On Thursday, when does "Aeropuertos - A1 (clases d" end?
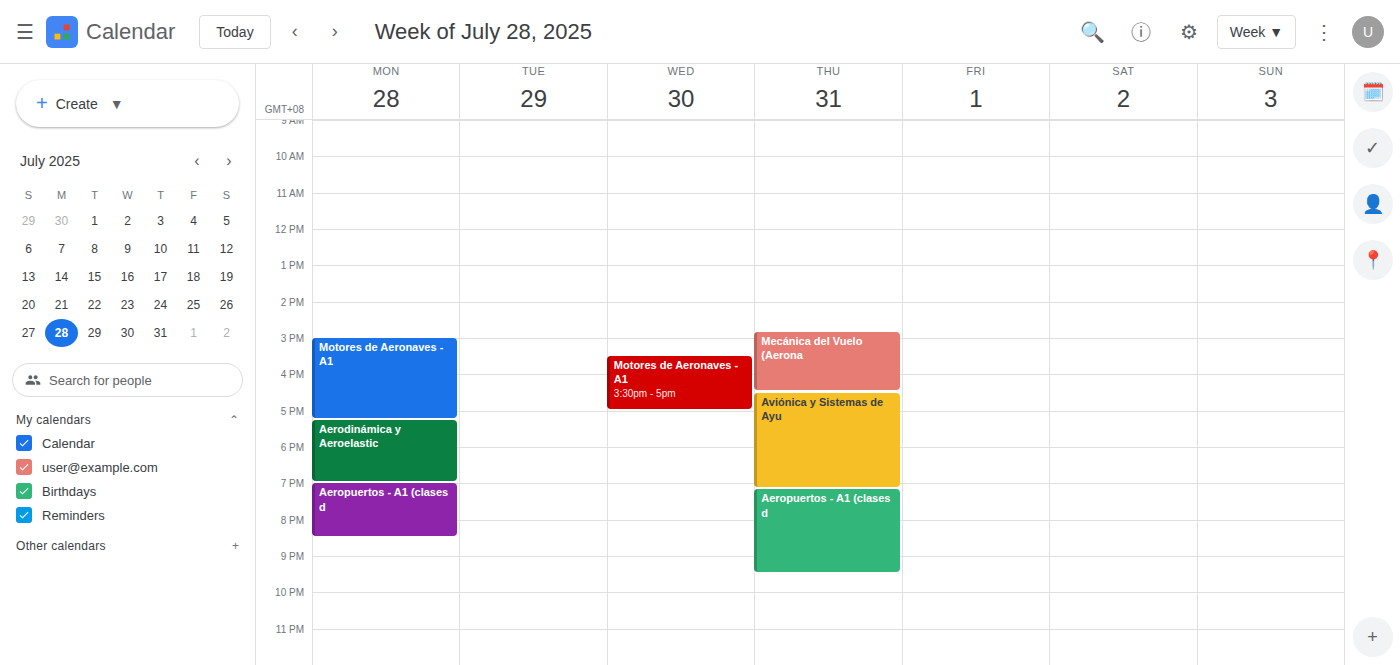
9:30 PM